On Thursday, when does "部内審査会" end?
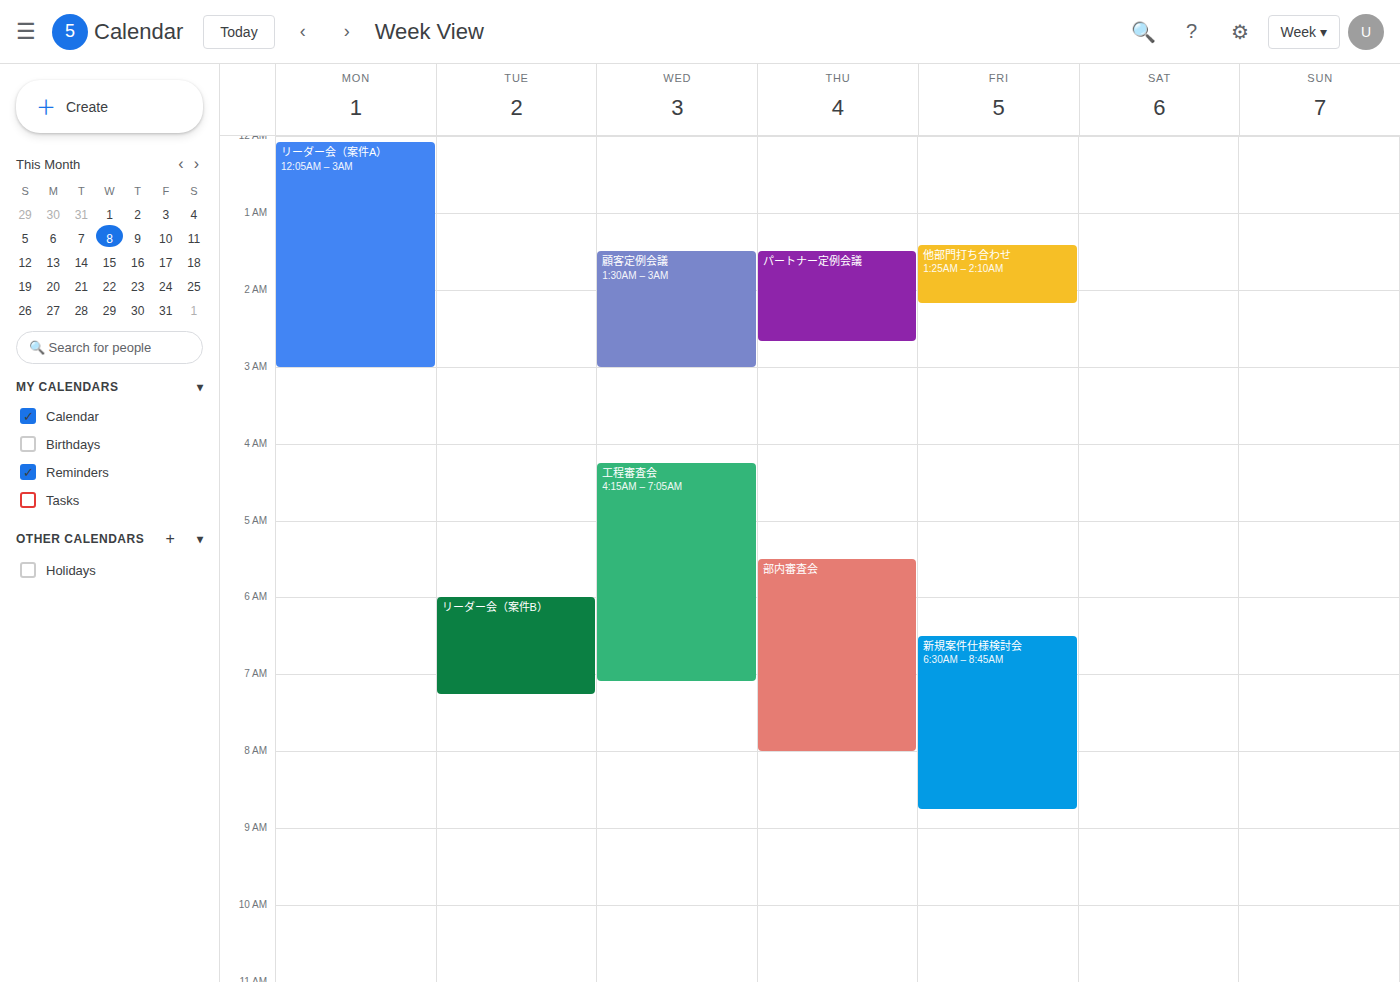
08:00